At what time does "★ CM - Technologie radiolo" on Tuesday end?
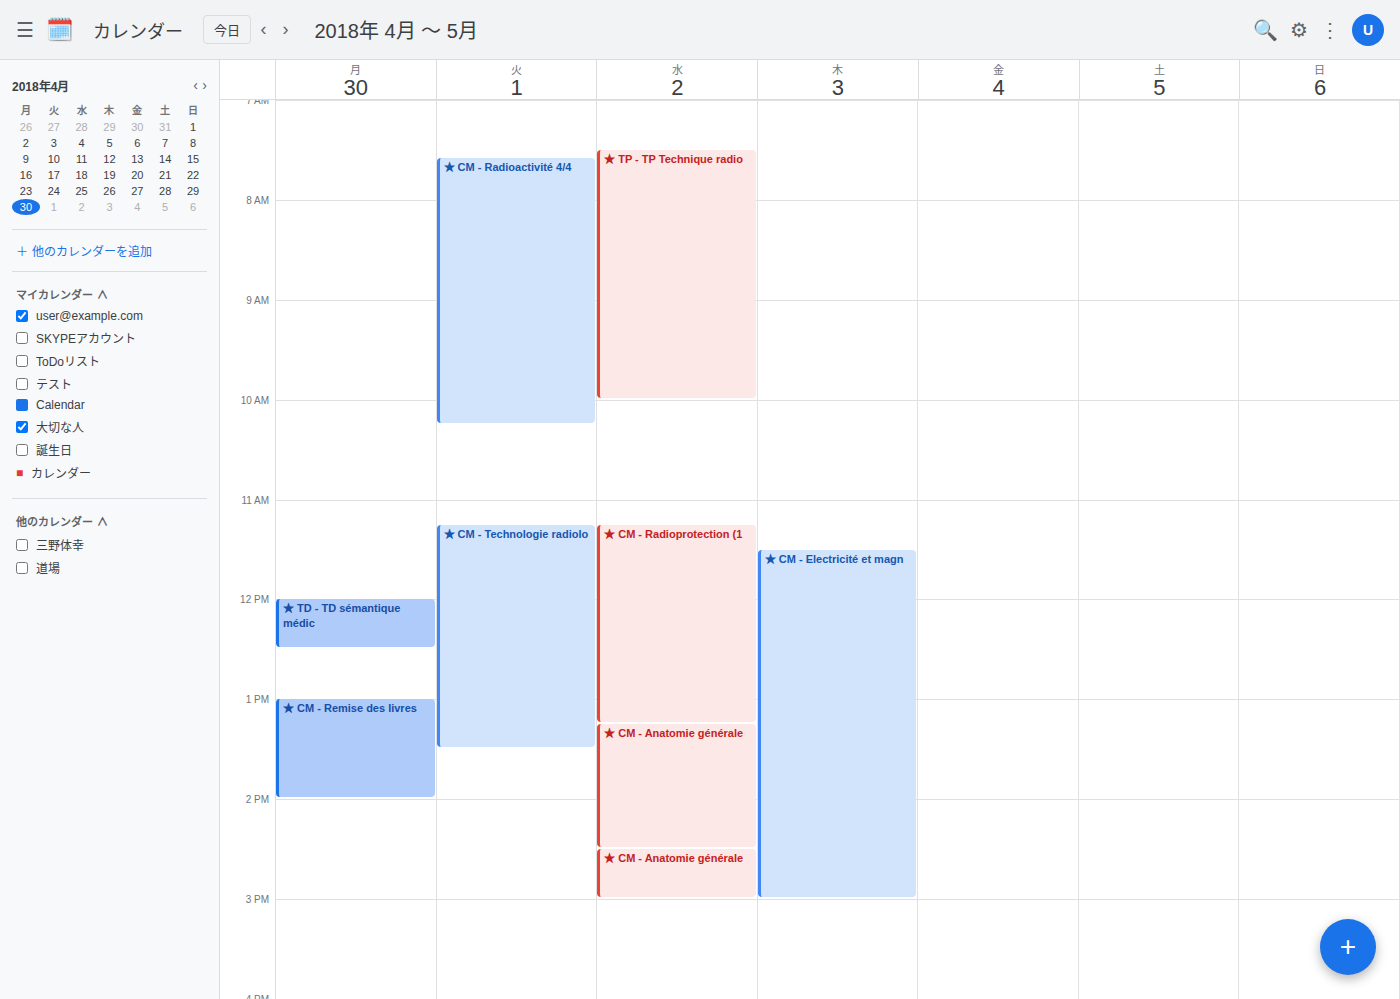
1:30 PM